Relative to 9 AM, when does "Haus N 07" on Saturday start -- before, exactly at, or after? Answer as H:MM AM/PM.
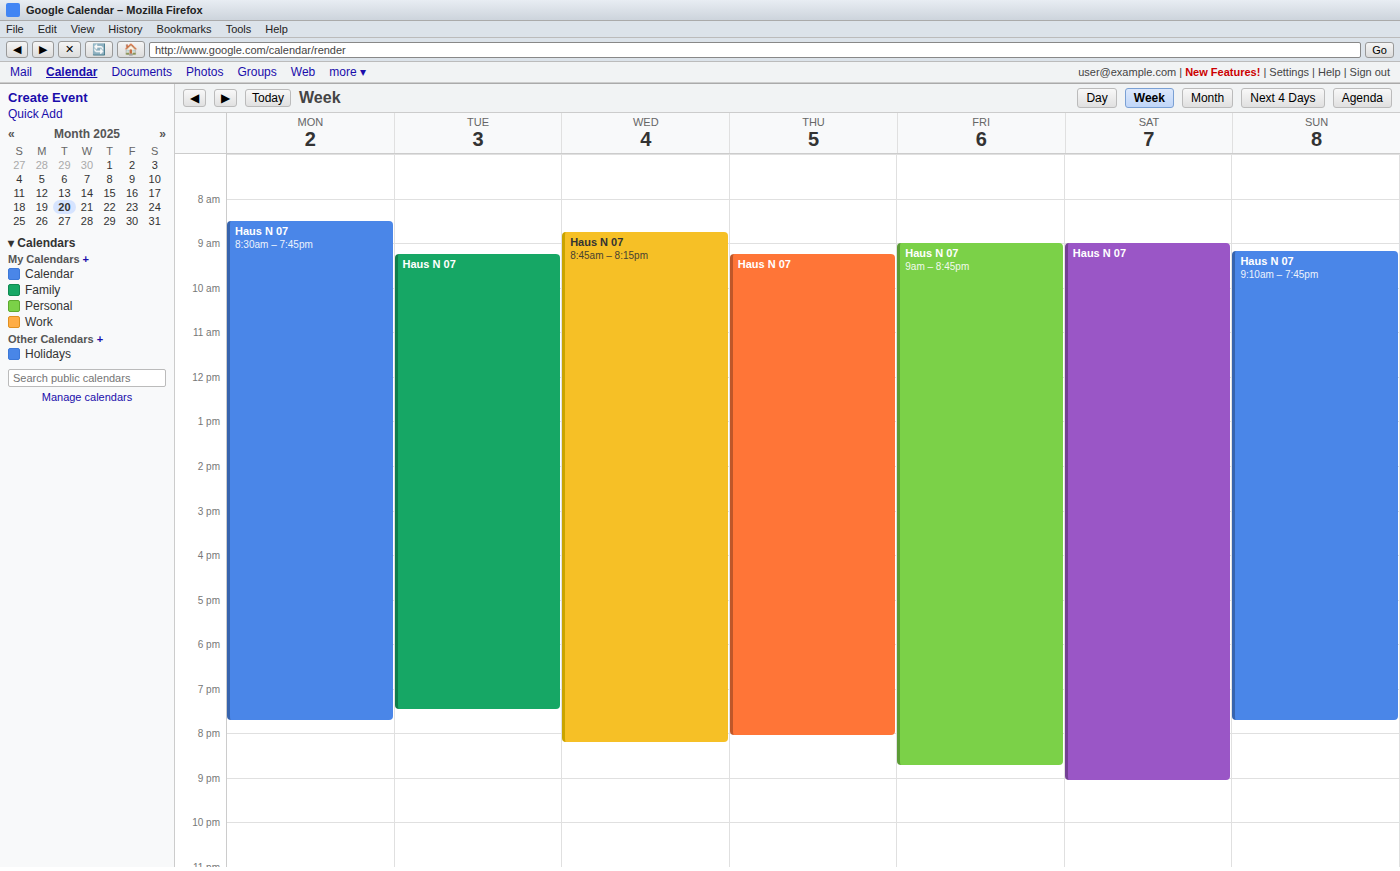
9:00 AM -- exactly at 9 AM, on the 9 AM line.